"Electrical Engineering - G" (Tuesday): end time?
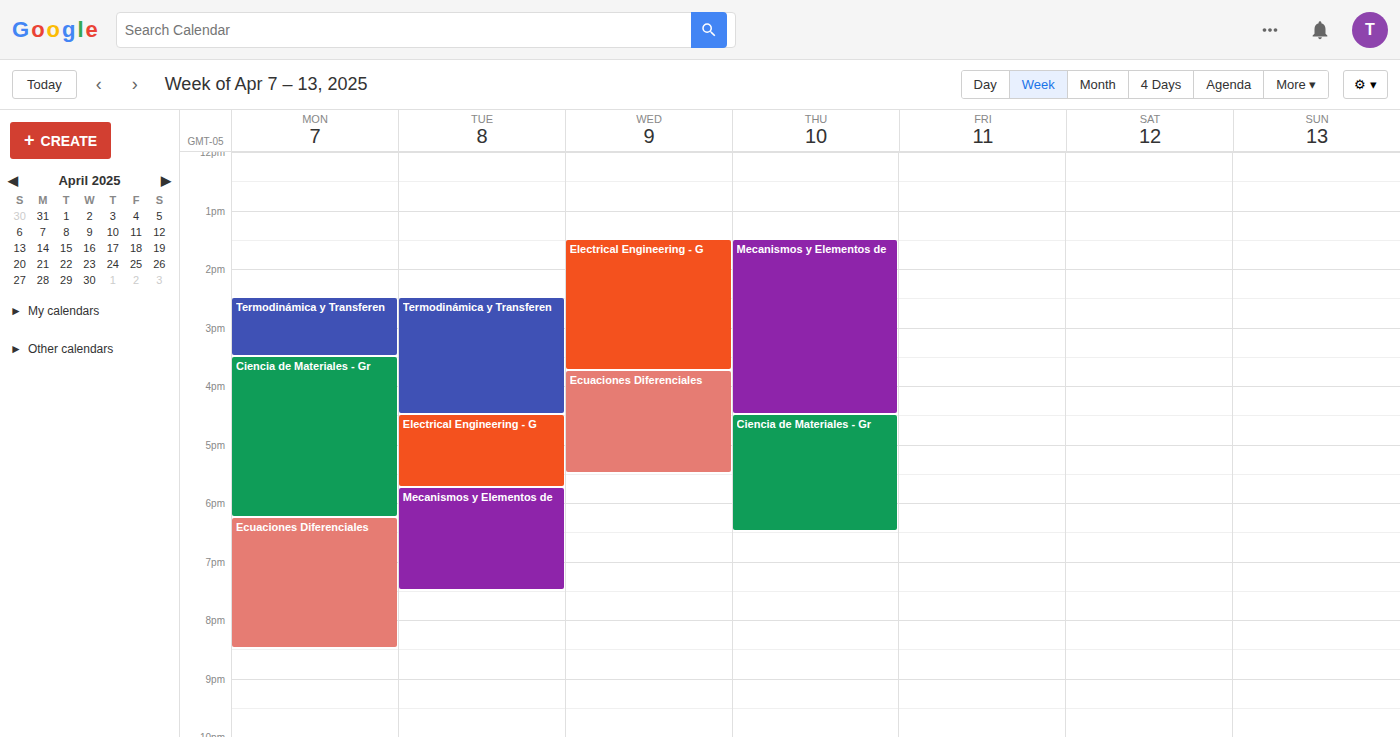
5:45 PM